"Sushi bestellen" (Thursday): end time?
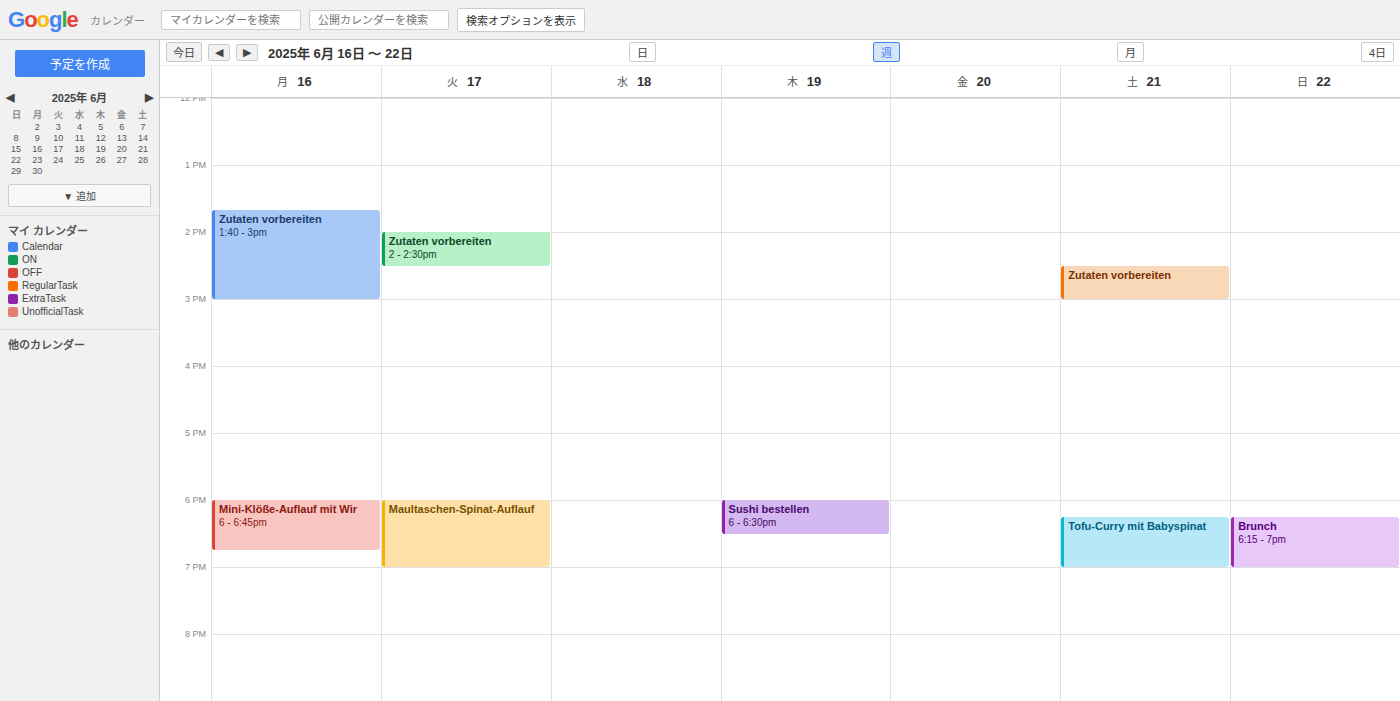
6:30 PM